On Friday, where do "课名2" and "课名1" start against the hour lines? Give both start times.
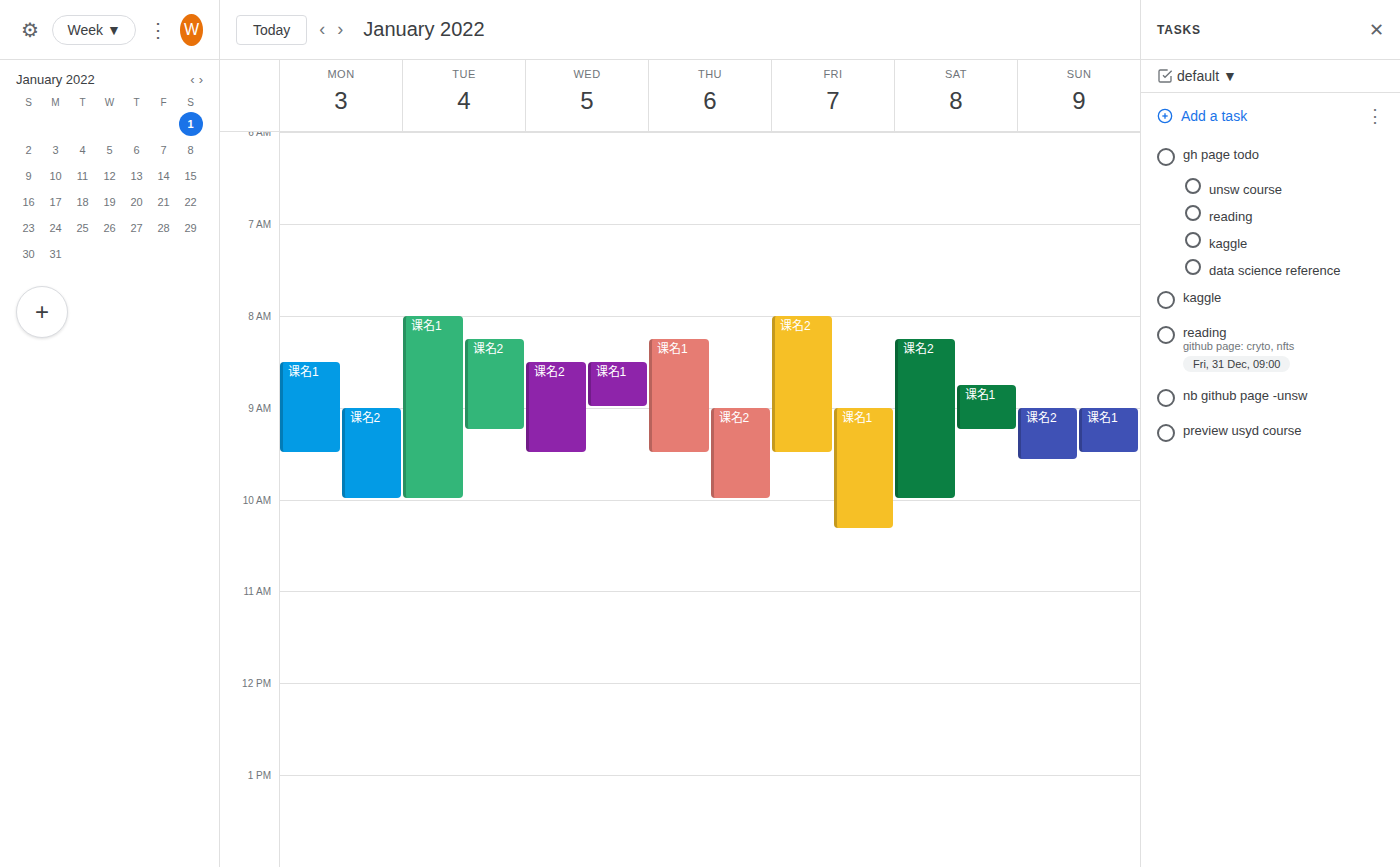
"课名2": 8:00 AM, exactly on the 8 AM line. "课名1": 9:00 AM, exactly on the 9 AM line.